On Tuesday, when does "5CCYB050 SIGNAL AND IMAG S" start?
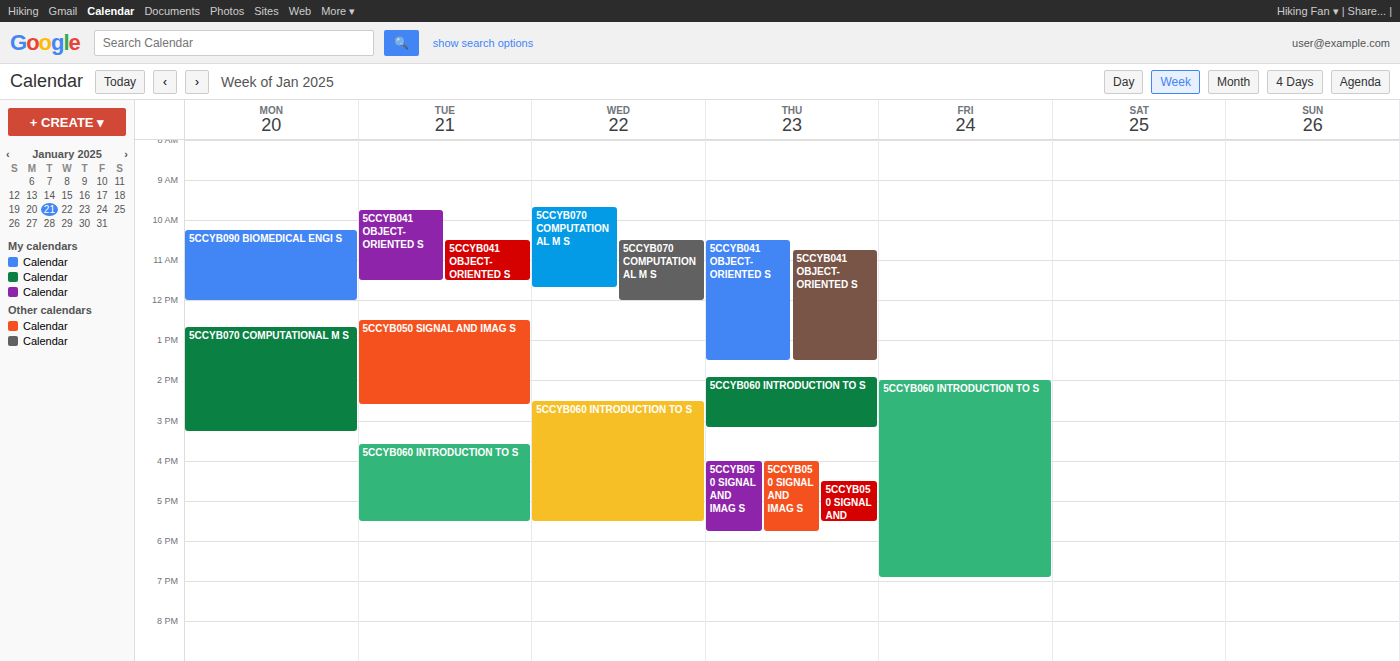
12:30